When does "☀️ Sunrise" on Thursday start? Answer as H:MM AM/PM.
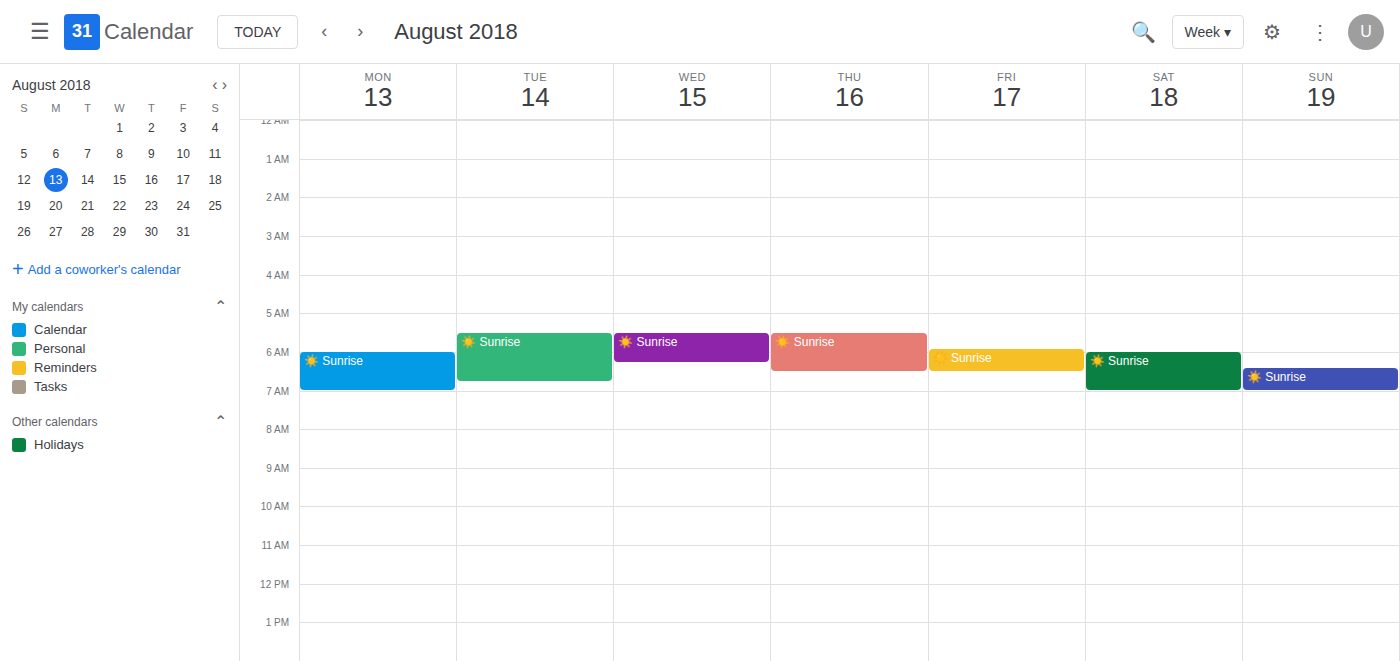
5:30 AM